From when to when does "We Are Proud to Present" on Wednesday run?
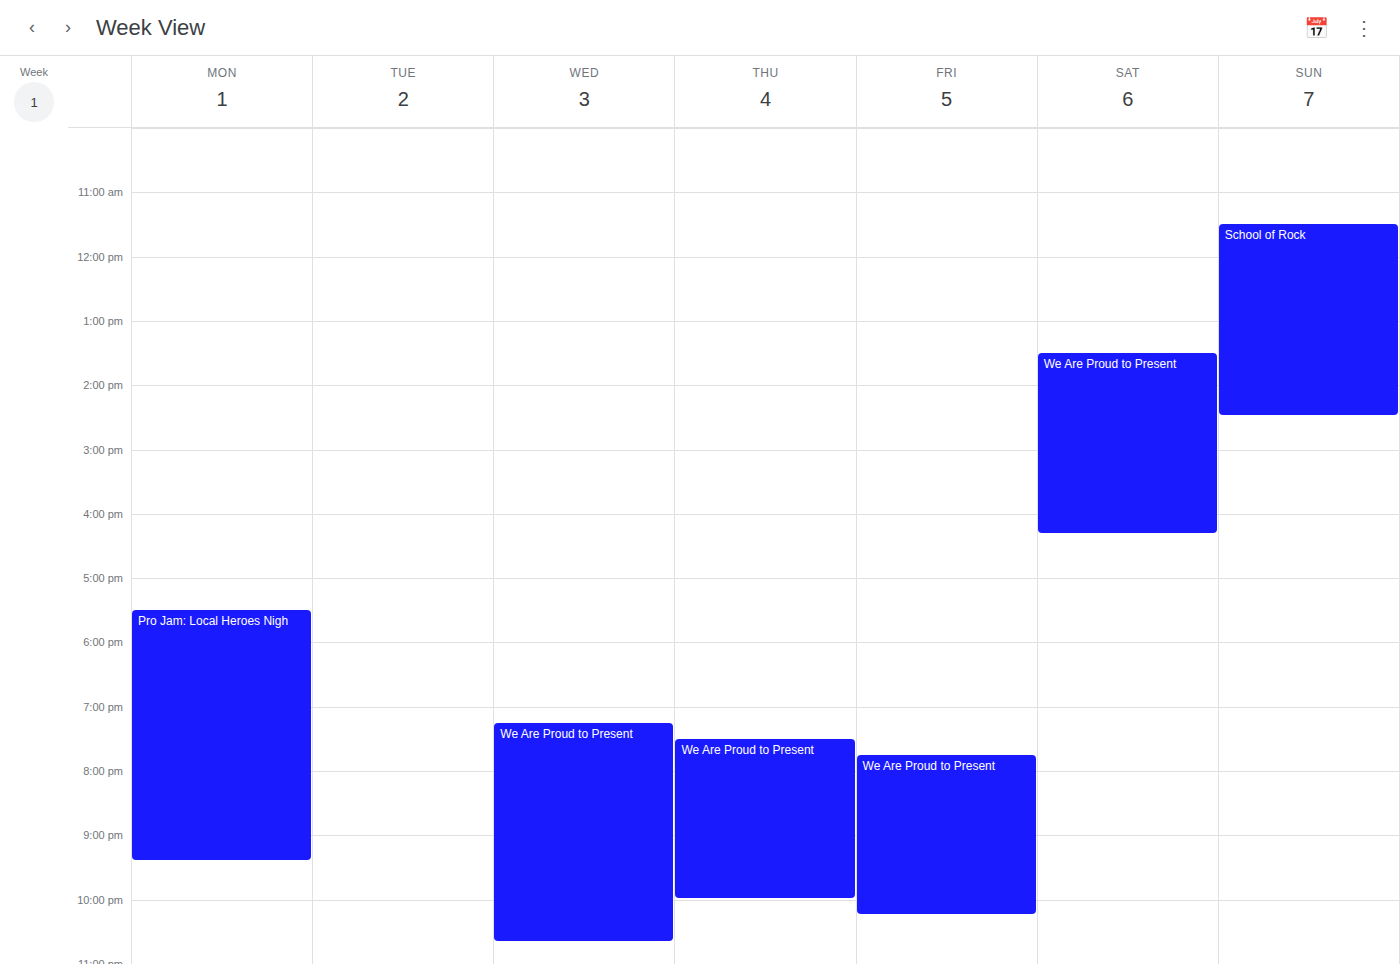
19:15 to 22:40